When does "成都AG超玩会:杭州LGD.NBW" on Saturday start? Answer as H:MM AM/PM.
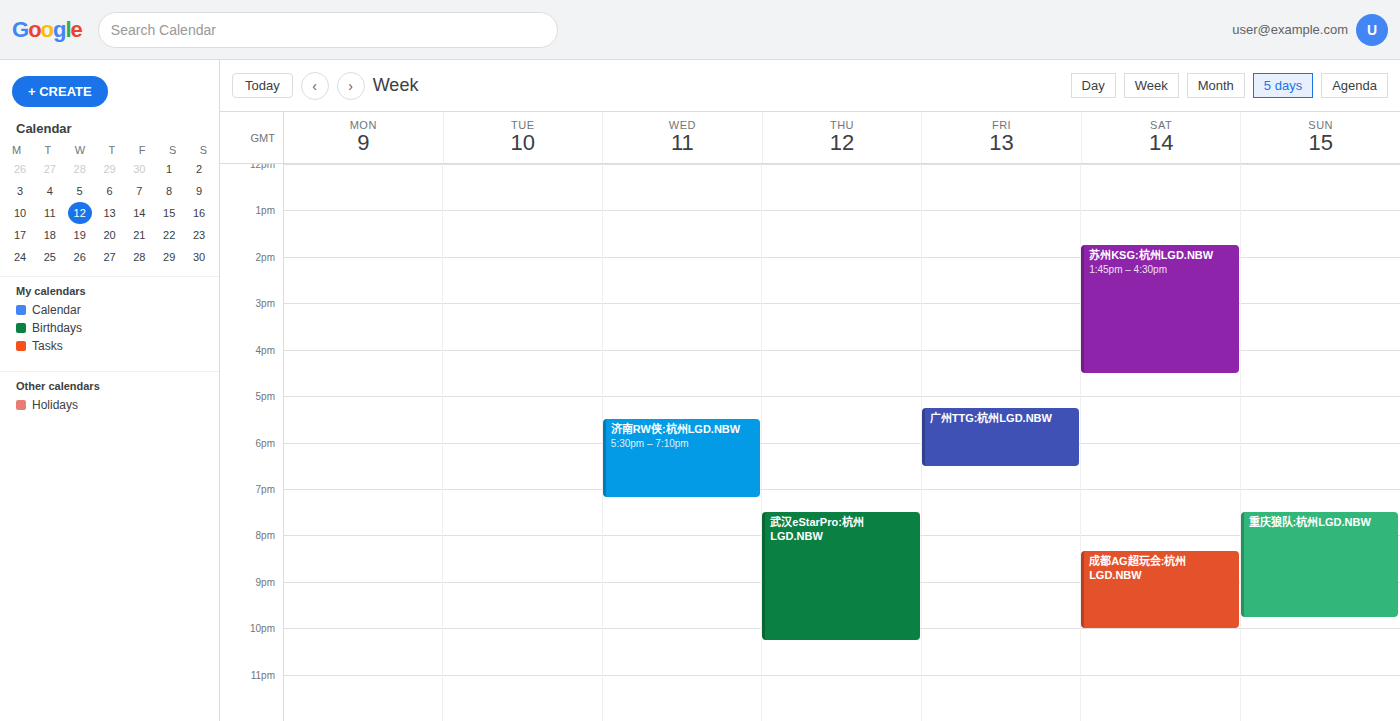
8:20 PM